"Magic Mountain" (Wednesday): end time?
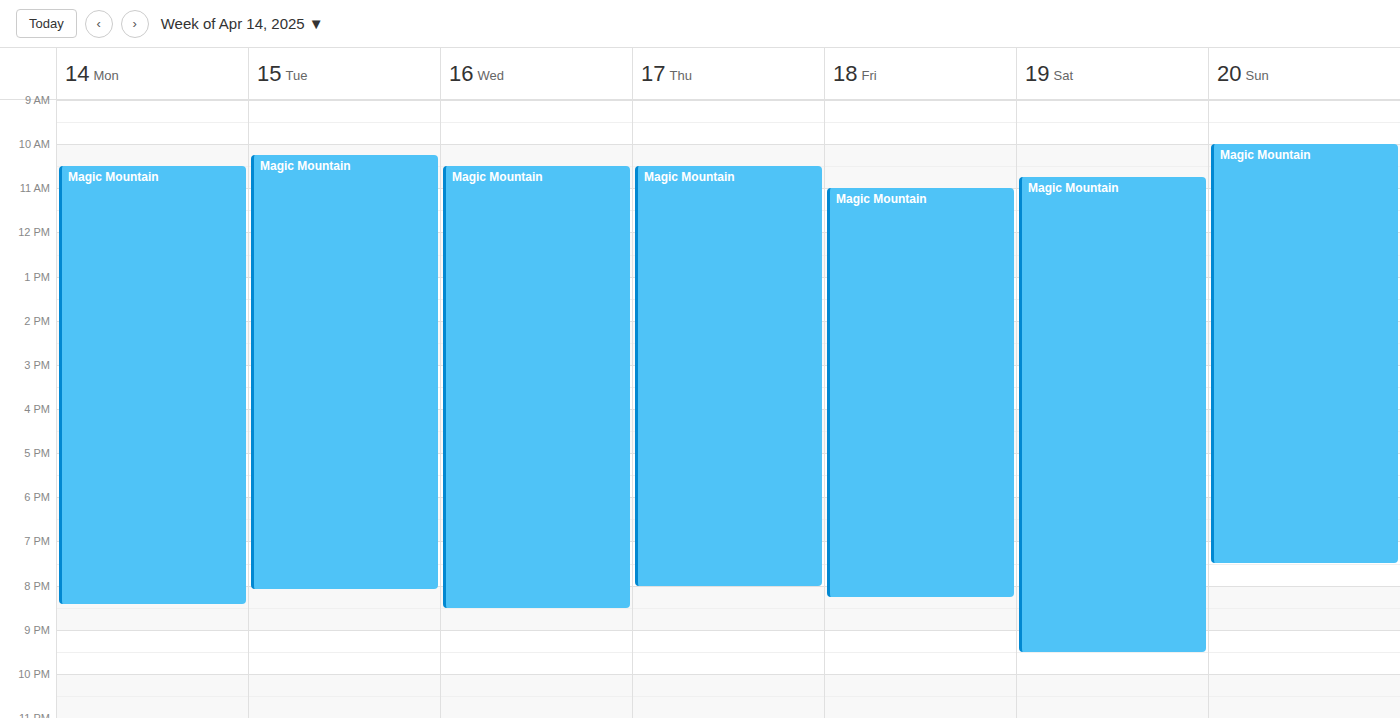
8:30 PM